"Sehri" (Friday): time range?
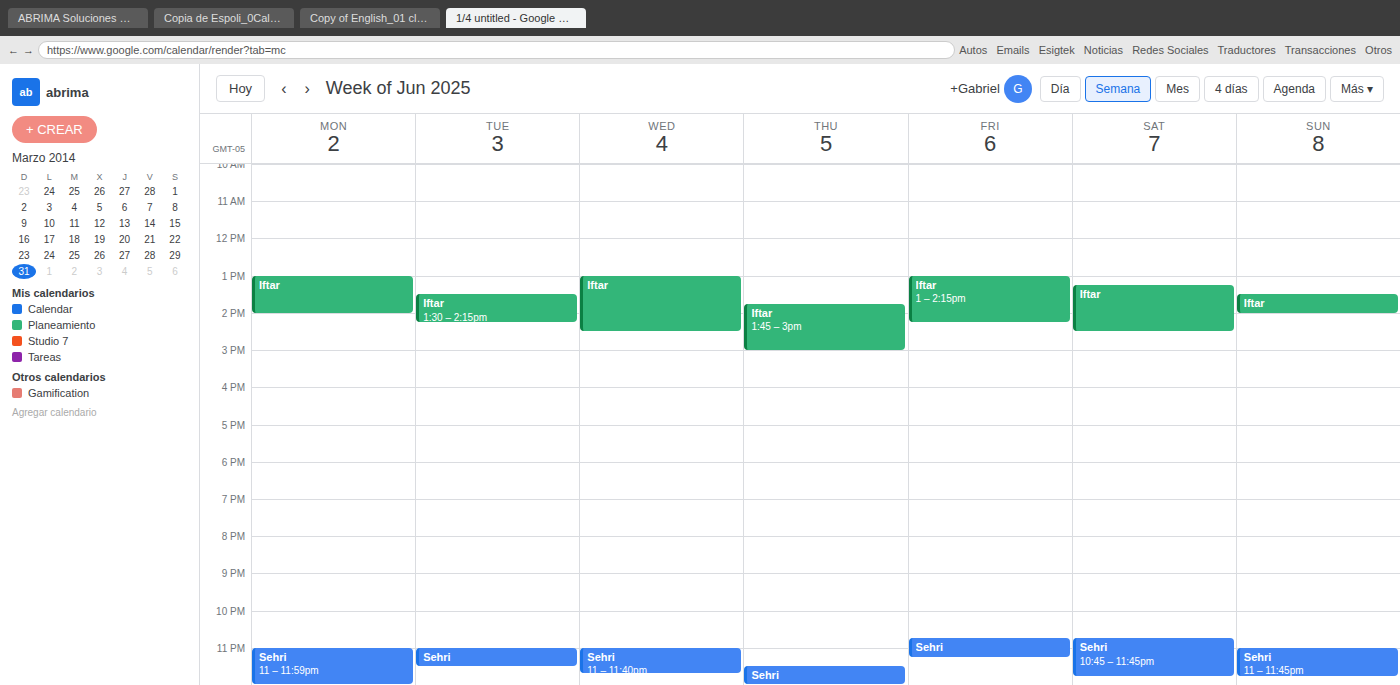
10:45 PM to 11:15 PM